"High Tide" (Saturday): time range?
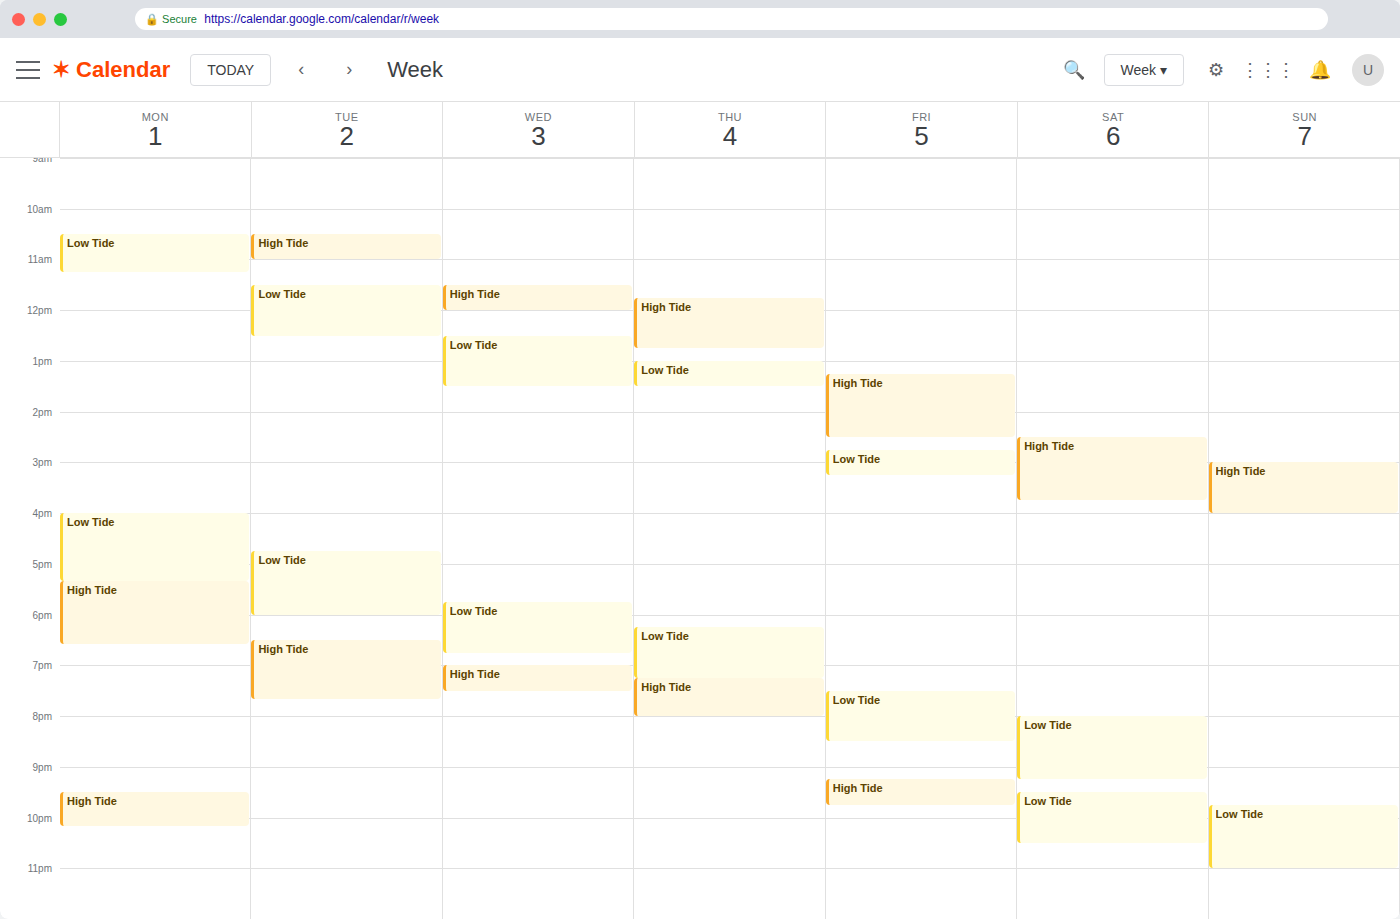
2:30 PM to 3:45 PM